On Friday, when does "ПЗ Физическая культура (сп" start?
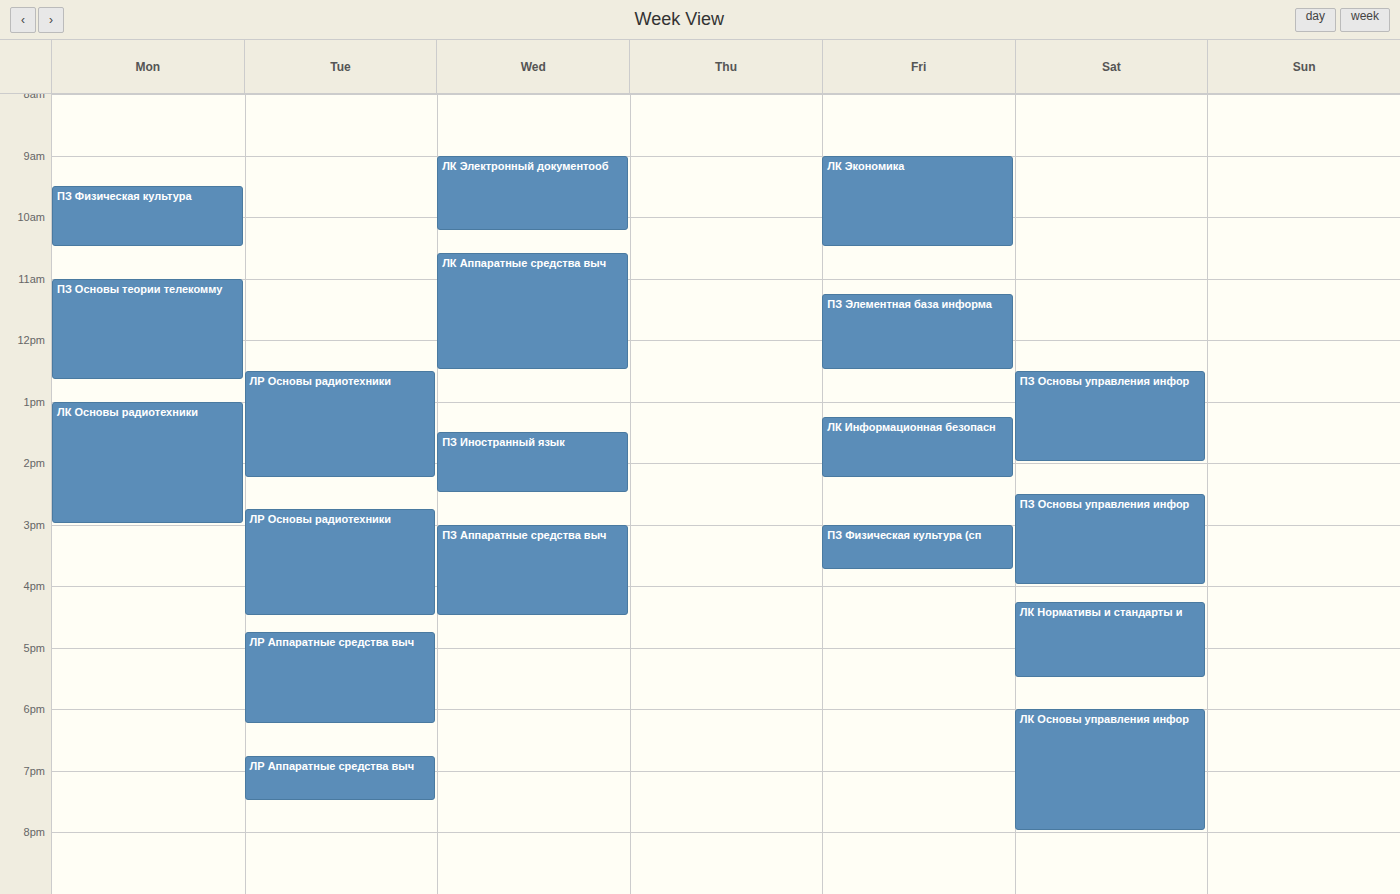
3:00 PM